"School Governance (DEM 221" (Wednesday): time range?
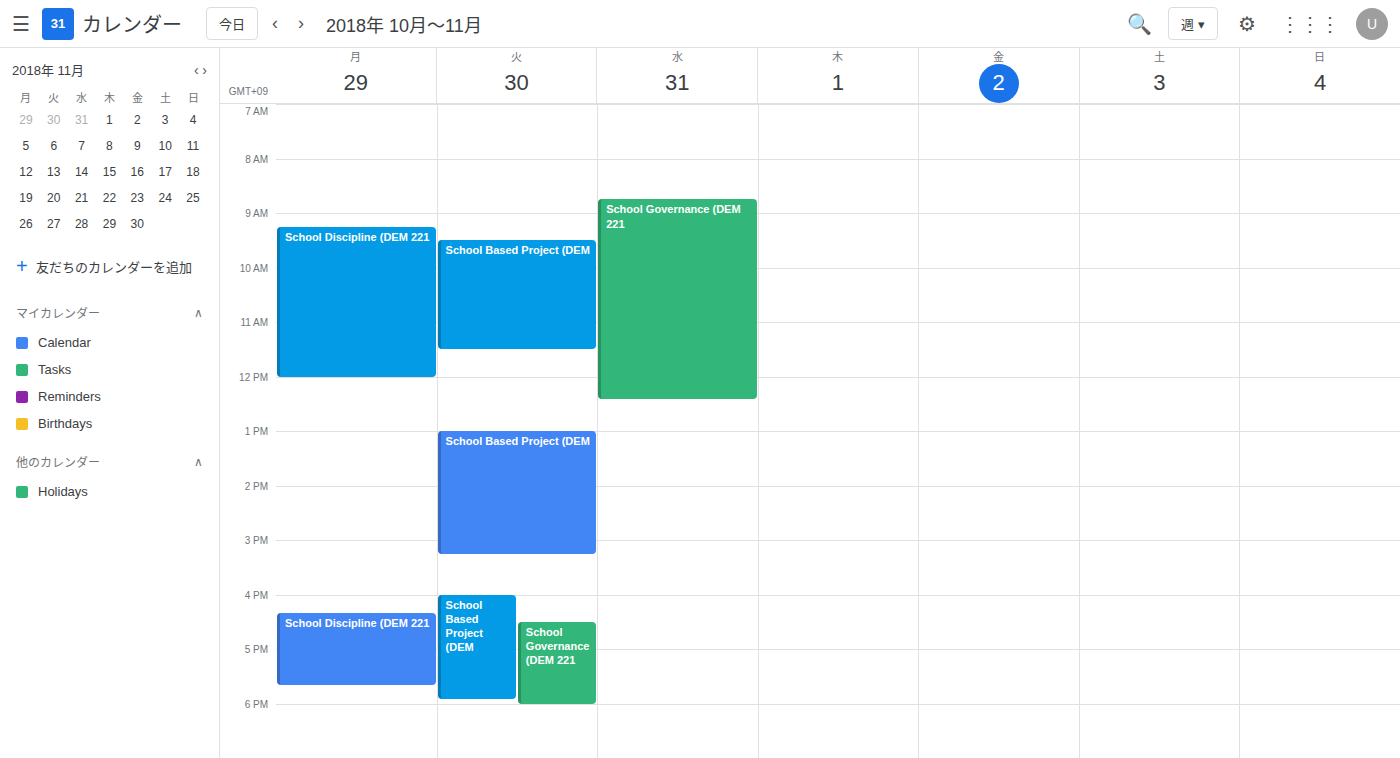
8:45 AM to 12:25 PM